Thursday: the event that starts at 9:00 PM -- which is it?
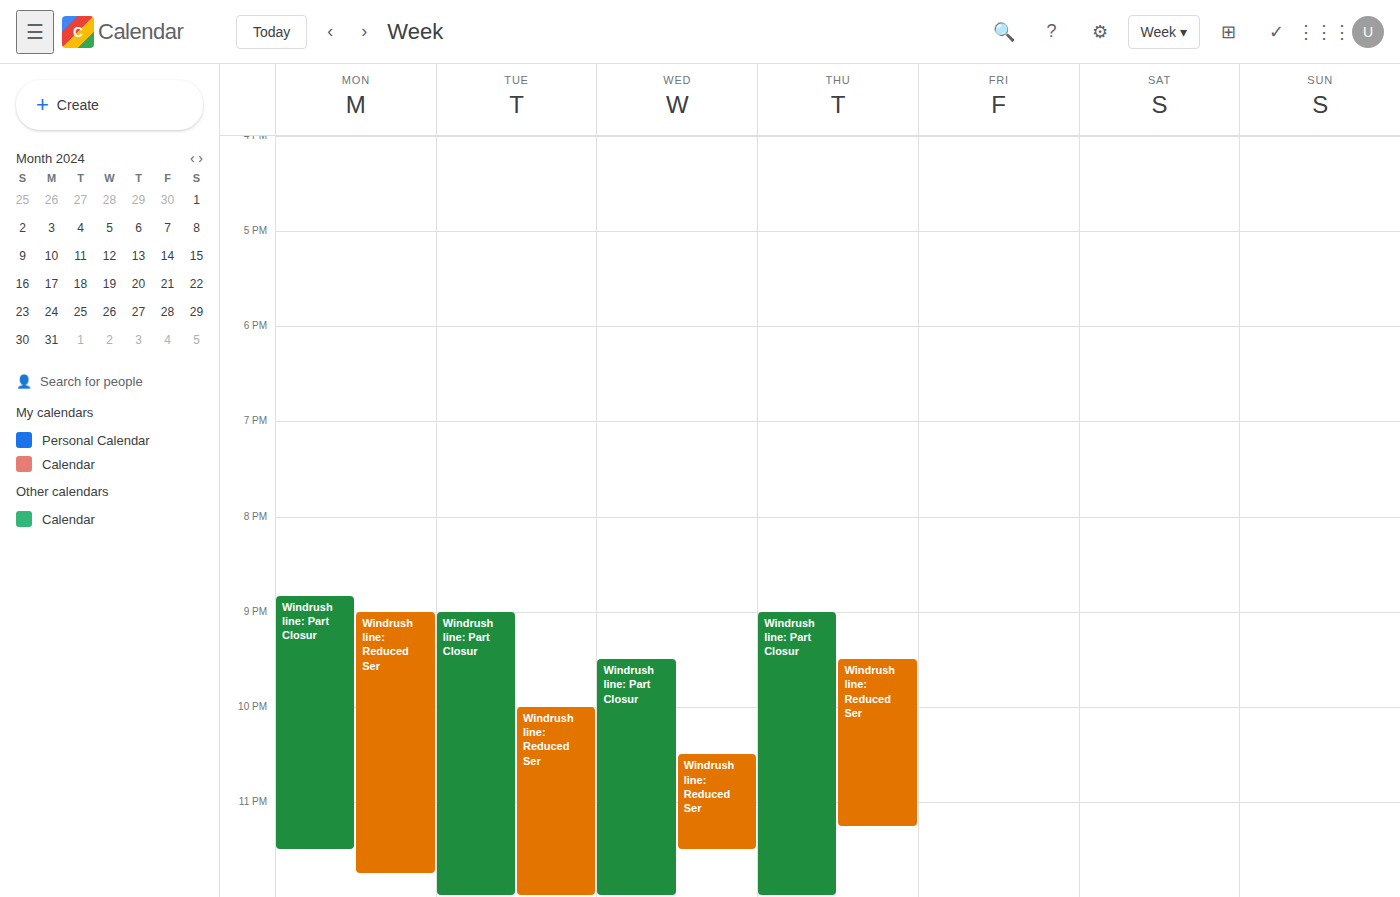
"Windrush line: Part Closur"